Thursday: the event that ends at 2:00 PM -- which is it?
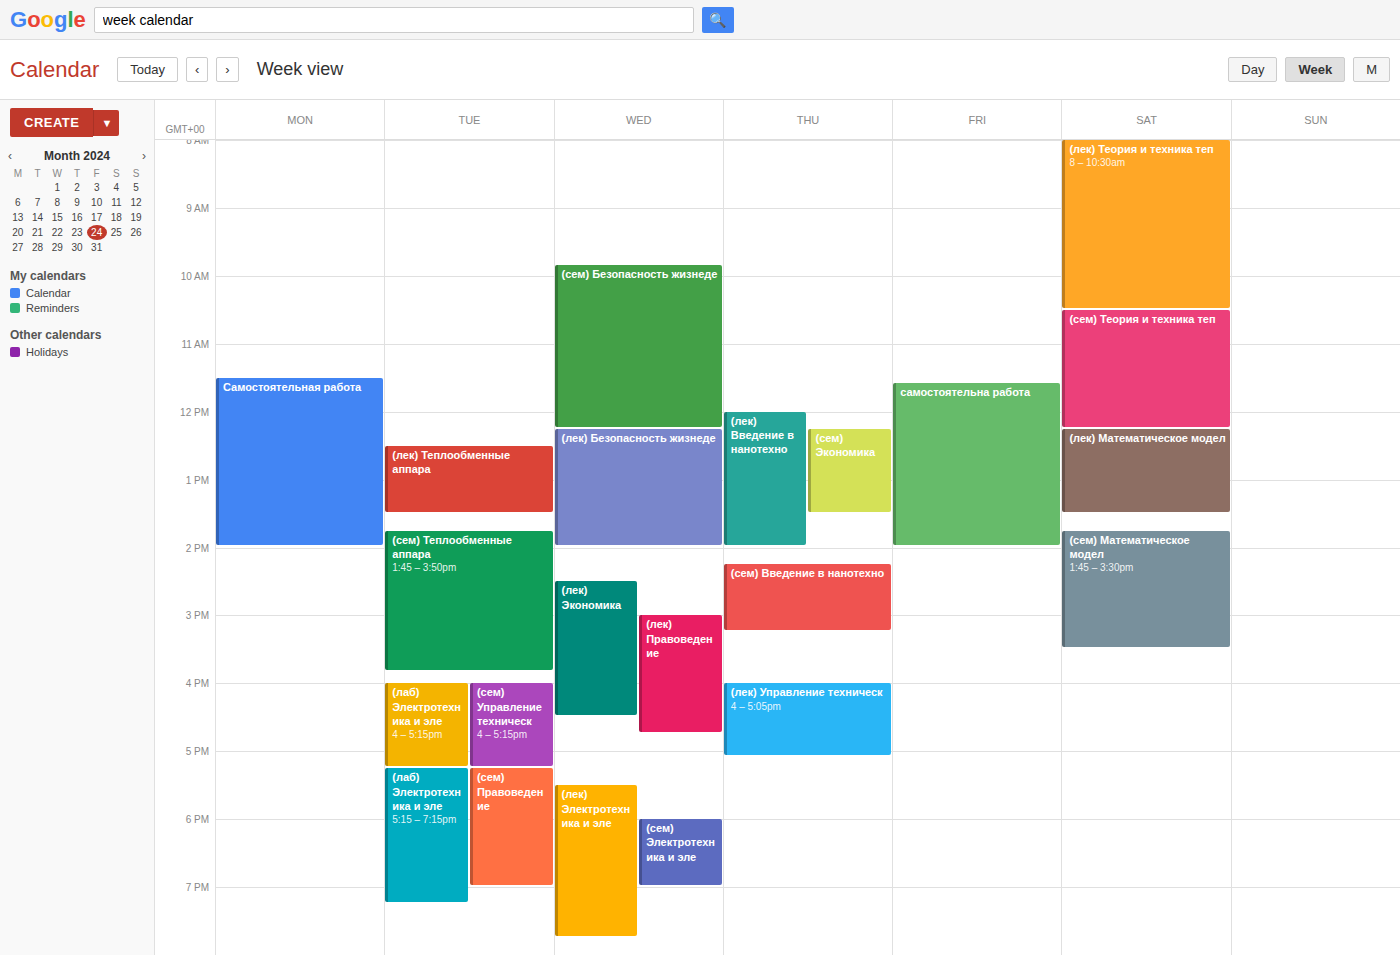
"(лек) Введение в нанотехно"